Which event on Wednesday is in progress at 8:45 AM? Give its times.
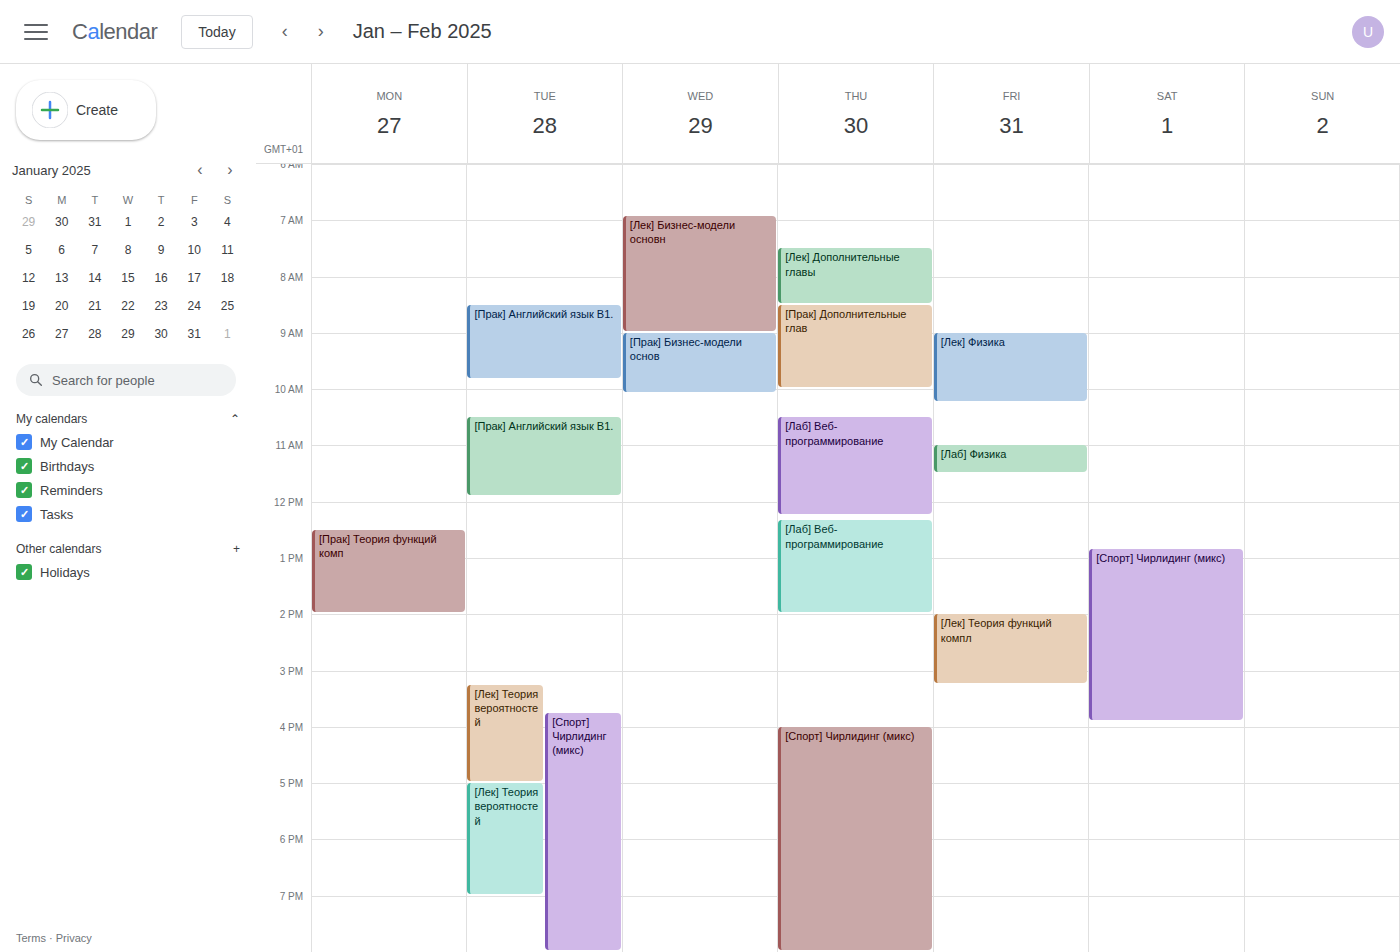
"[Лек] Бизнес-модели основн", 6:55 AM to 9:00 AM